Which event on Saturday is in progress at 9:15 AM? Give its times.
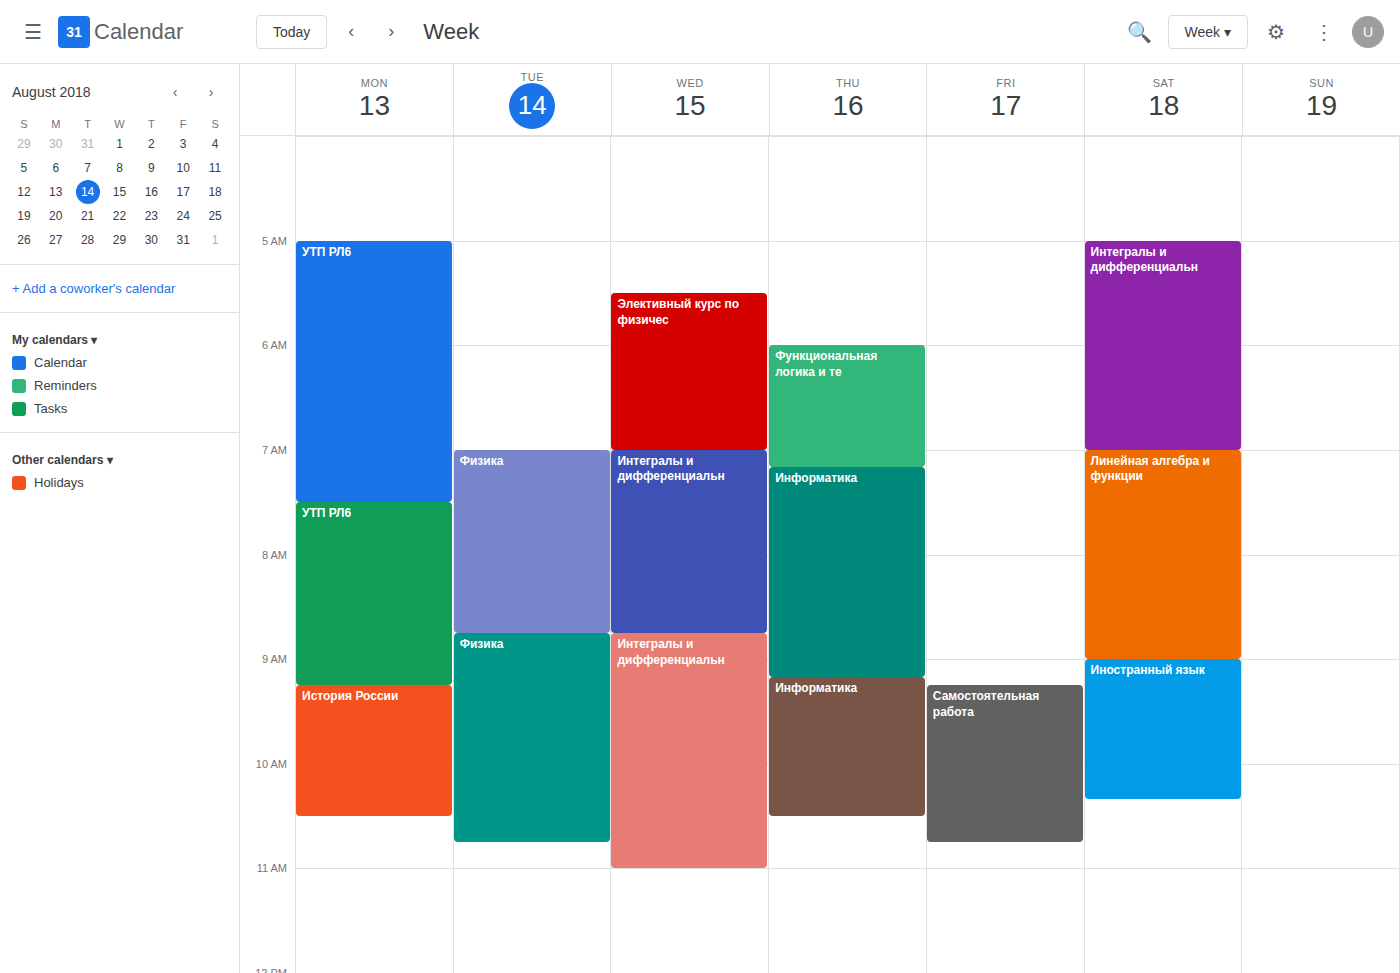
"Иностранный язык", 9:00 AM to 10:20 AM